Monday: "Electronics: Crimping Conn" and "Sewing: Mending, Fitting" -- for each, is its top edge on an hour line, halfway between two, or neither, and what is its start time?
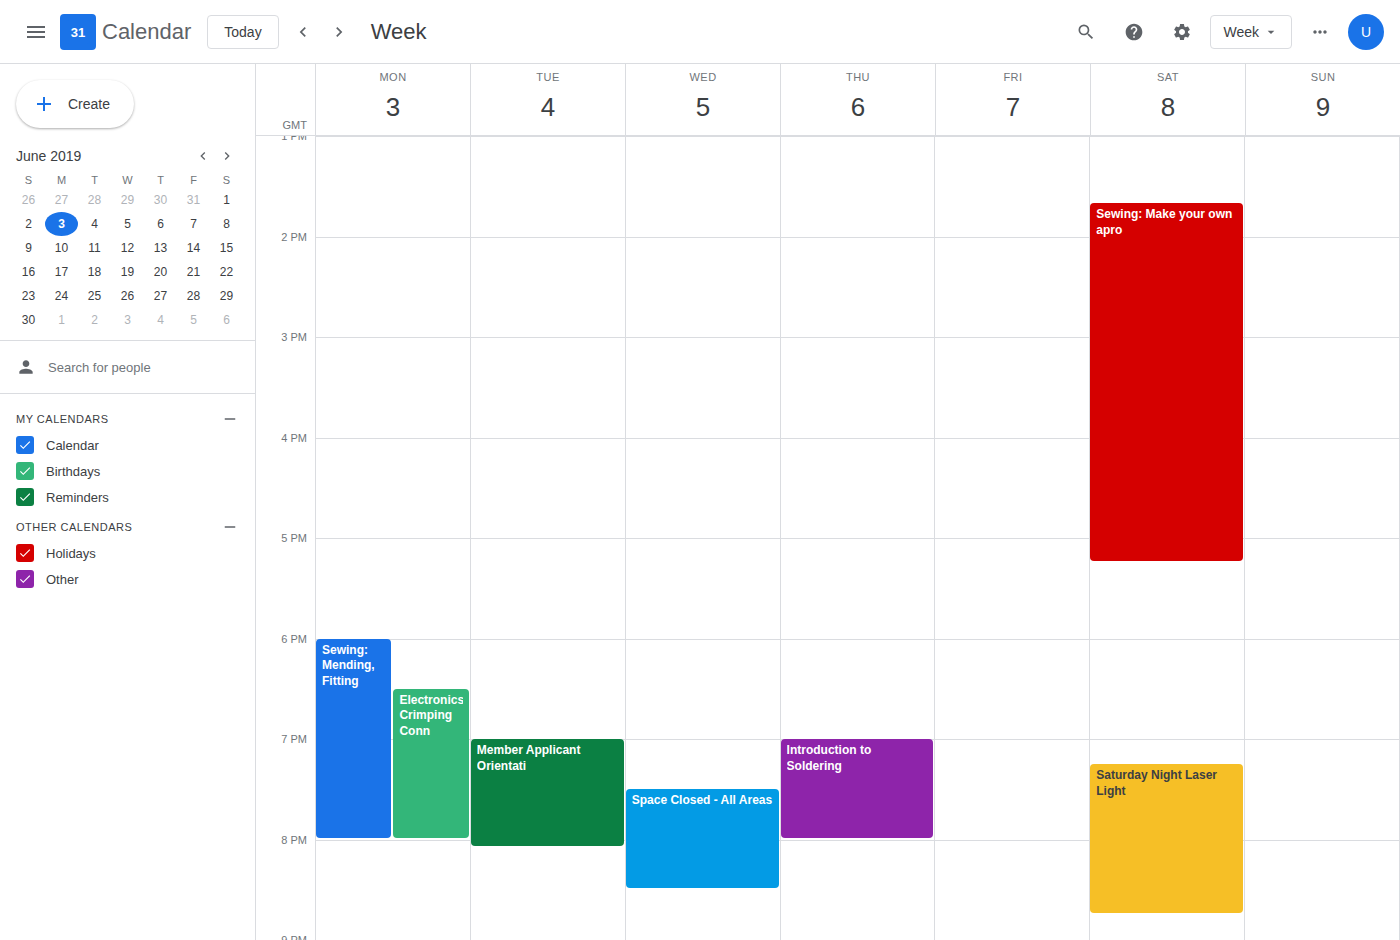
"Electronics: Crimping Conn": 6:30 PM, halfway between the 6 PM and 7 PM lines. "Sewing: Mending, Fitting": 6:00 PM, exactly on the 6 PM line.